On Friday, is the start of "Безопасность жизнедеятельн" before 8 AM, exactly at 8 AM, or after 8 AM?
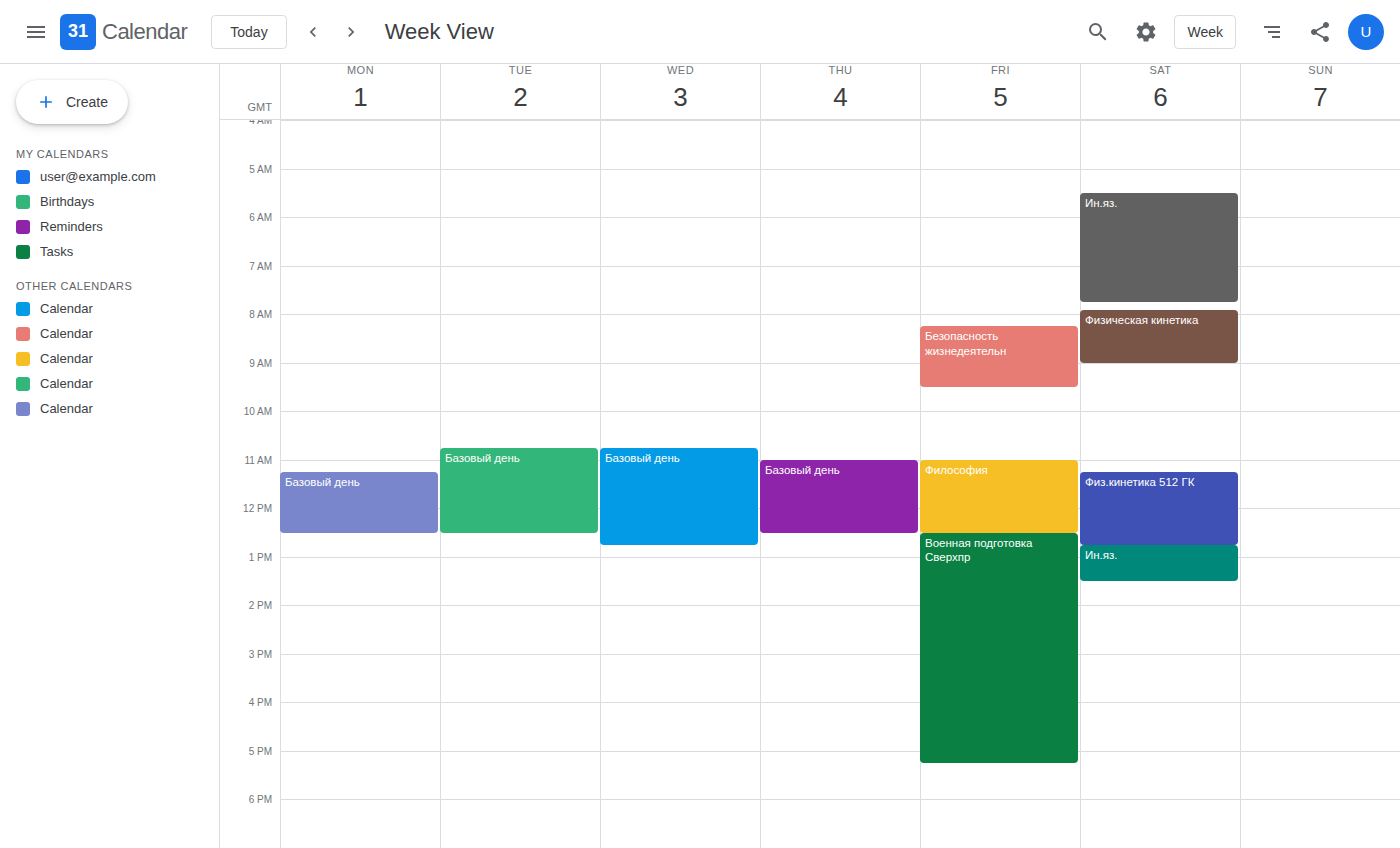
8:15 AM -- after 8 AM, 15 minutes below the 8 AM line.